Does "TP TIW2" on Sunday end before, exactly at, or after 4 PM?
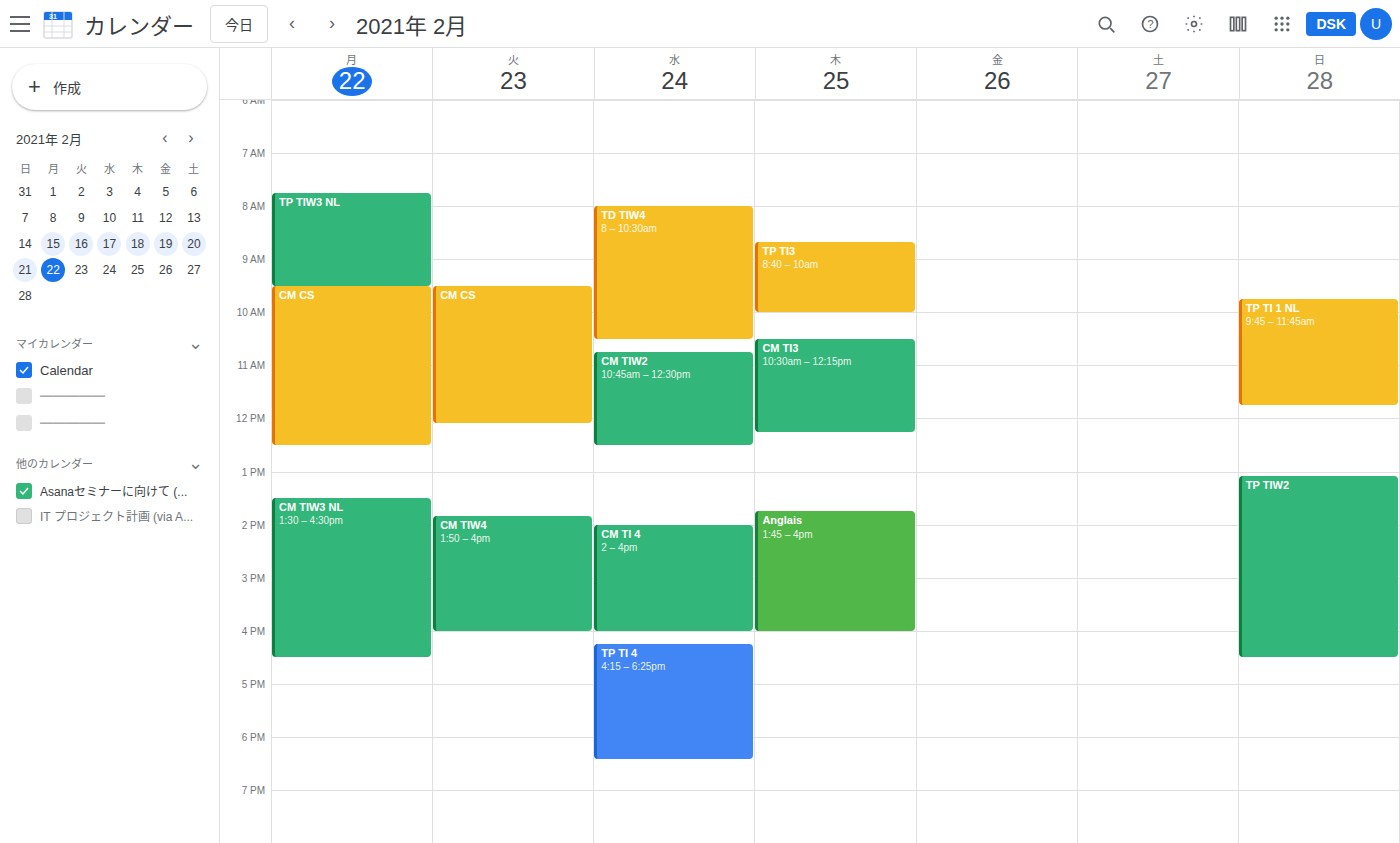
4:30 PM -- after 4 PM, 30 minutes below the 4 PM line.